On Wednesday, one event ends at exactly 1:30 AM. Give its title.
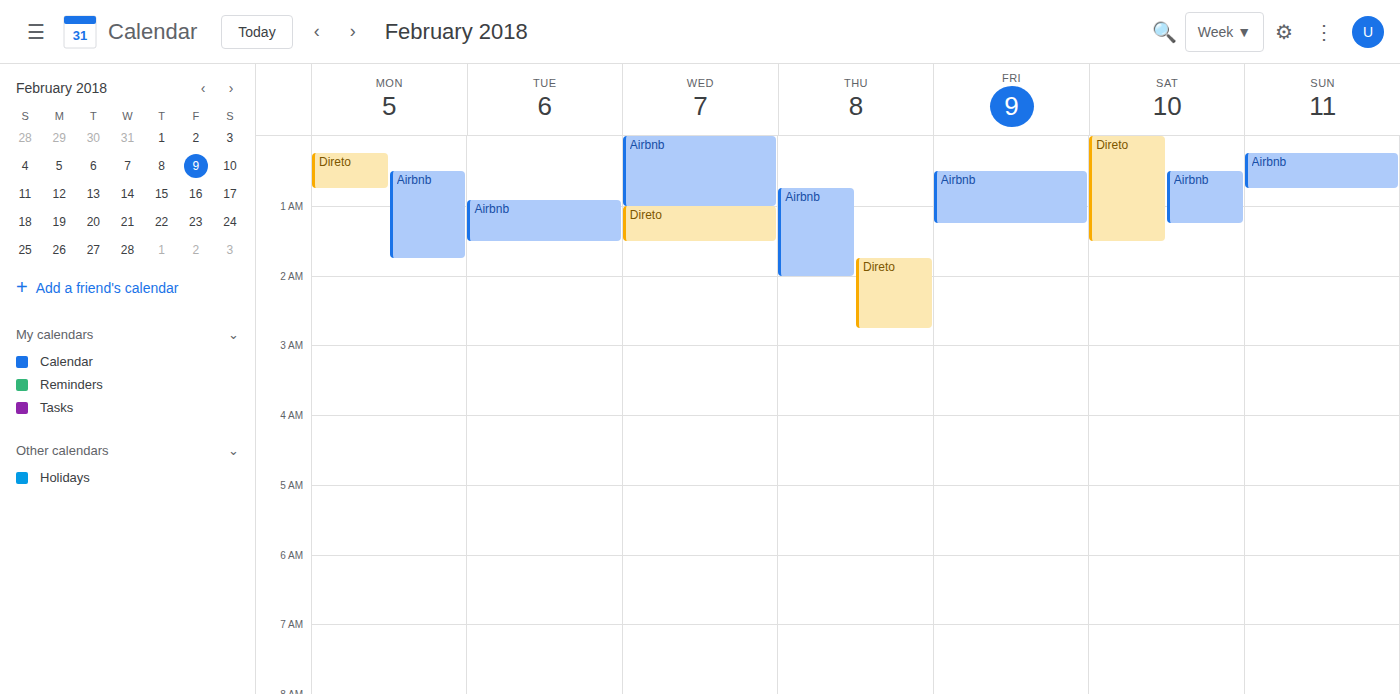
"Direto"